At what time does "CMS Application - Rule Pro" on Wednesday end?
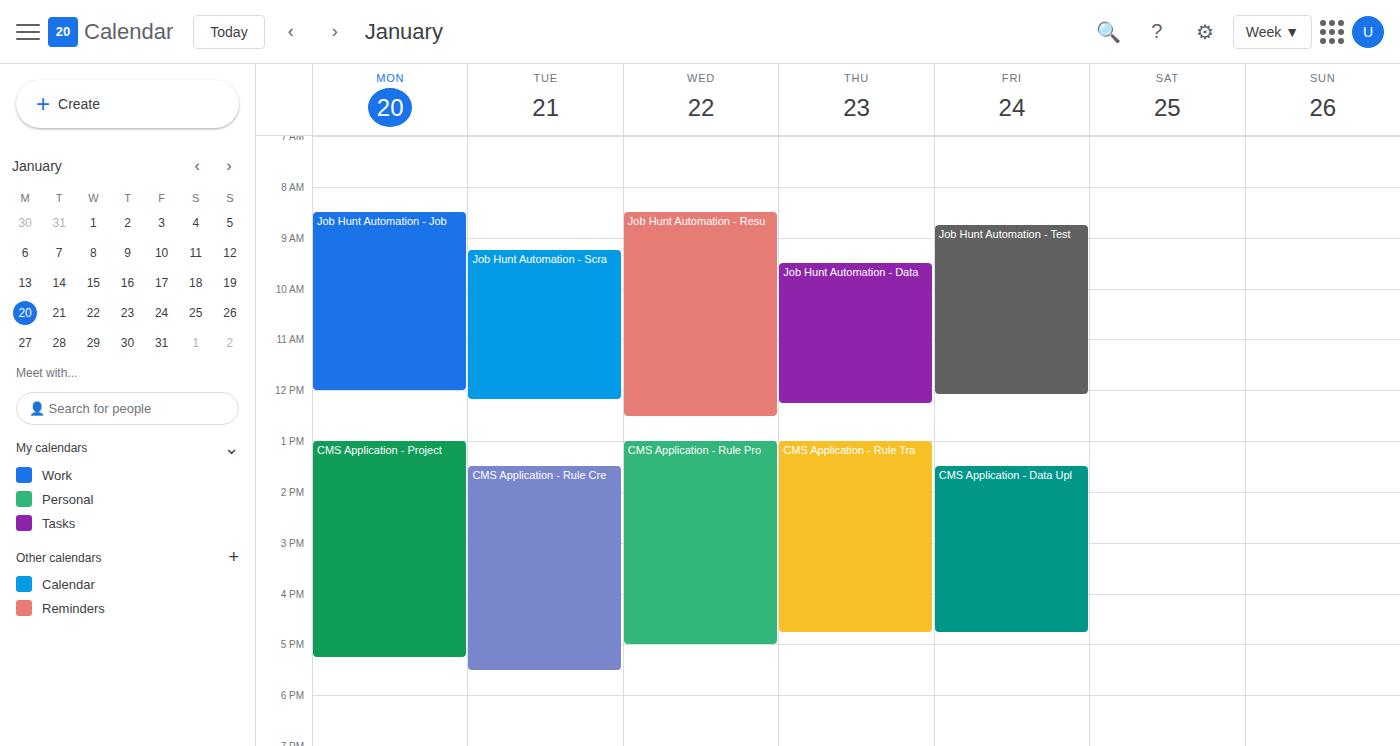
5:00 PM